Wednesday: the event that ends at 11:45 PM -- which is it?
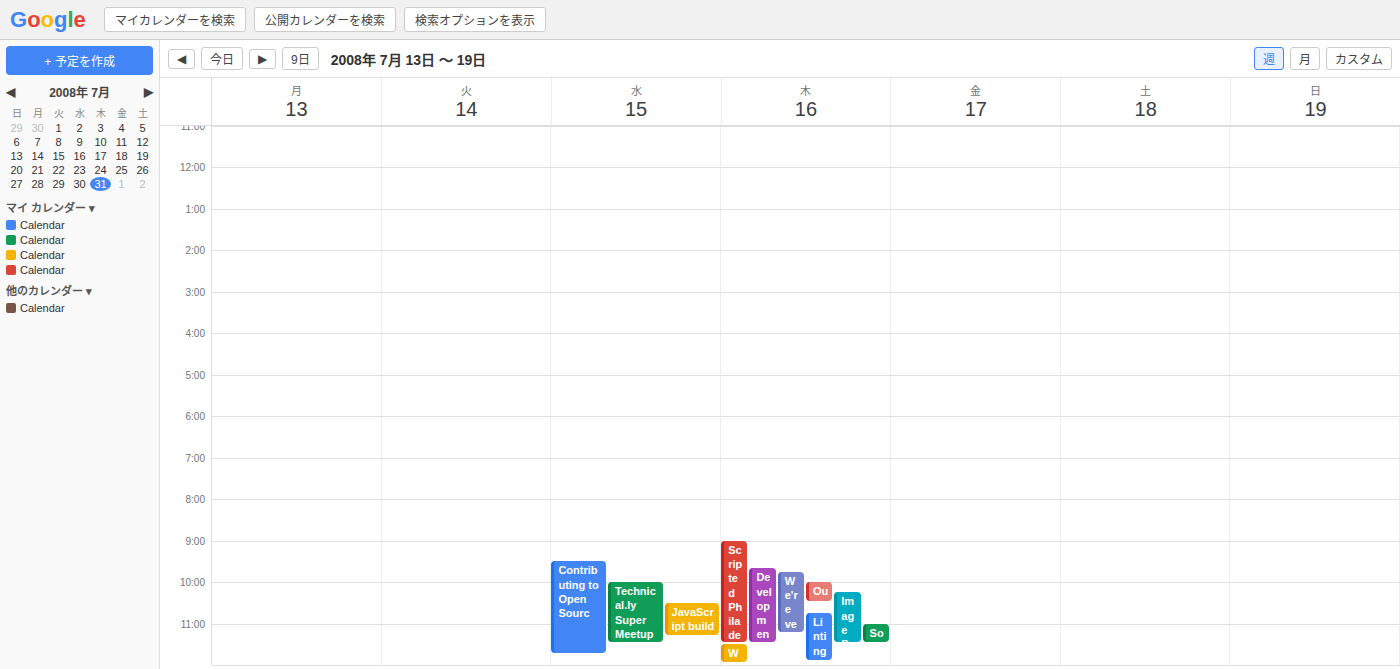
"Contributing to Open Sourc"